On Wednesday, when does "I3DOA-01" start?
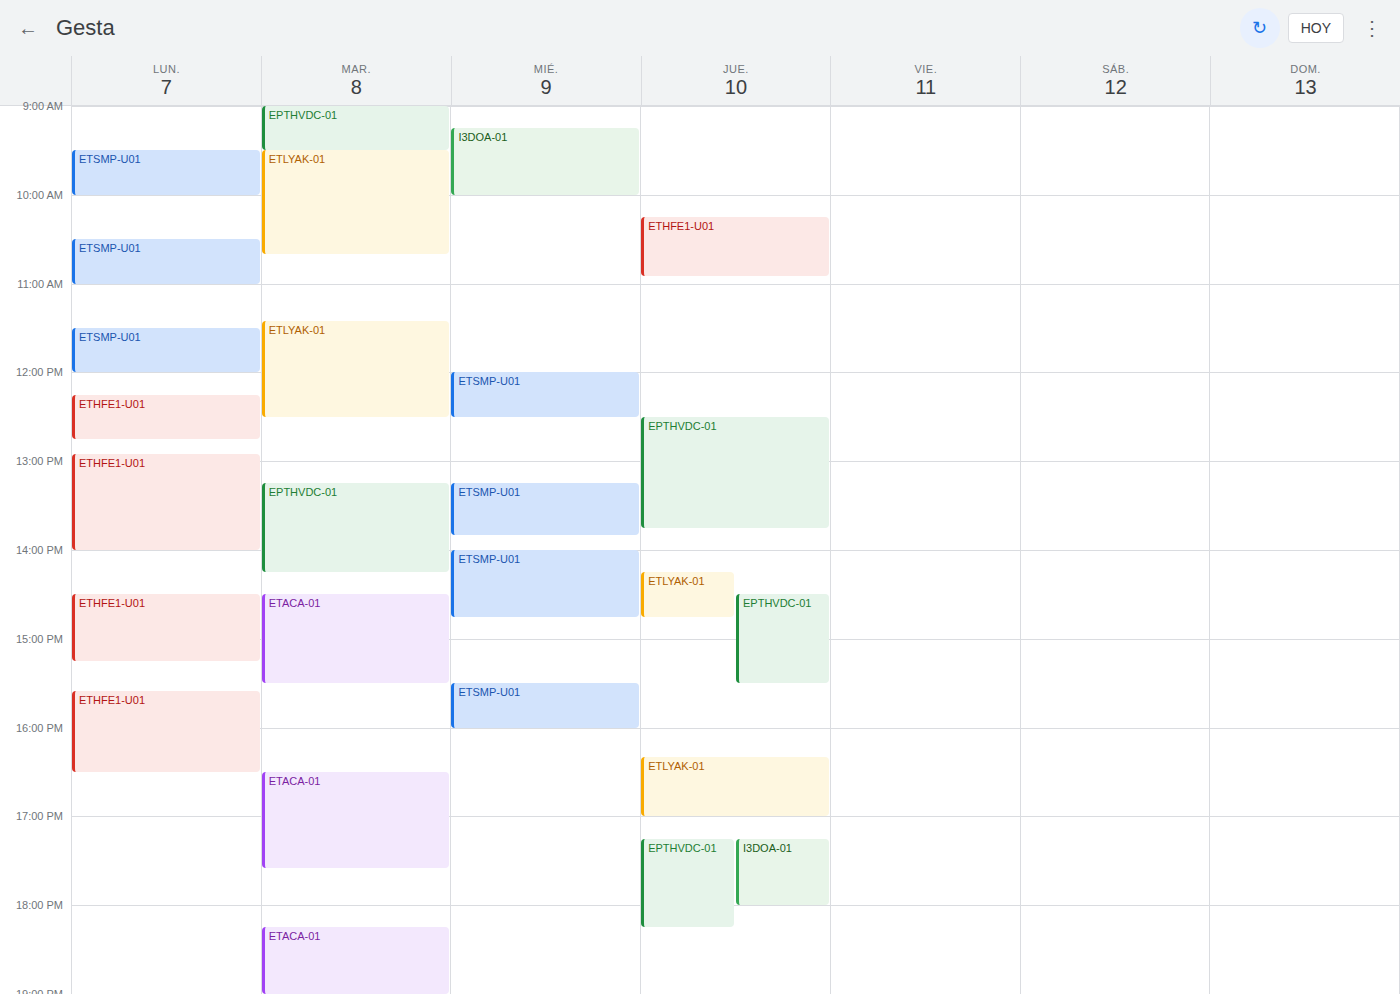
9:15 AM